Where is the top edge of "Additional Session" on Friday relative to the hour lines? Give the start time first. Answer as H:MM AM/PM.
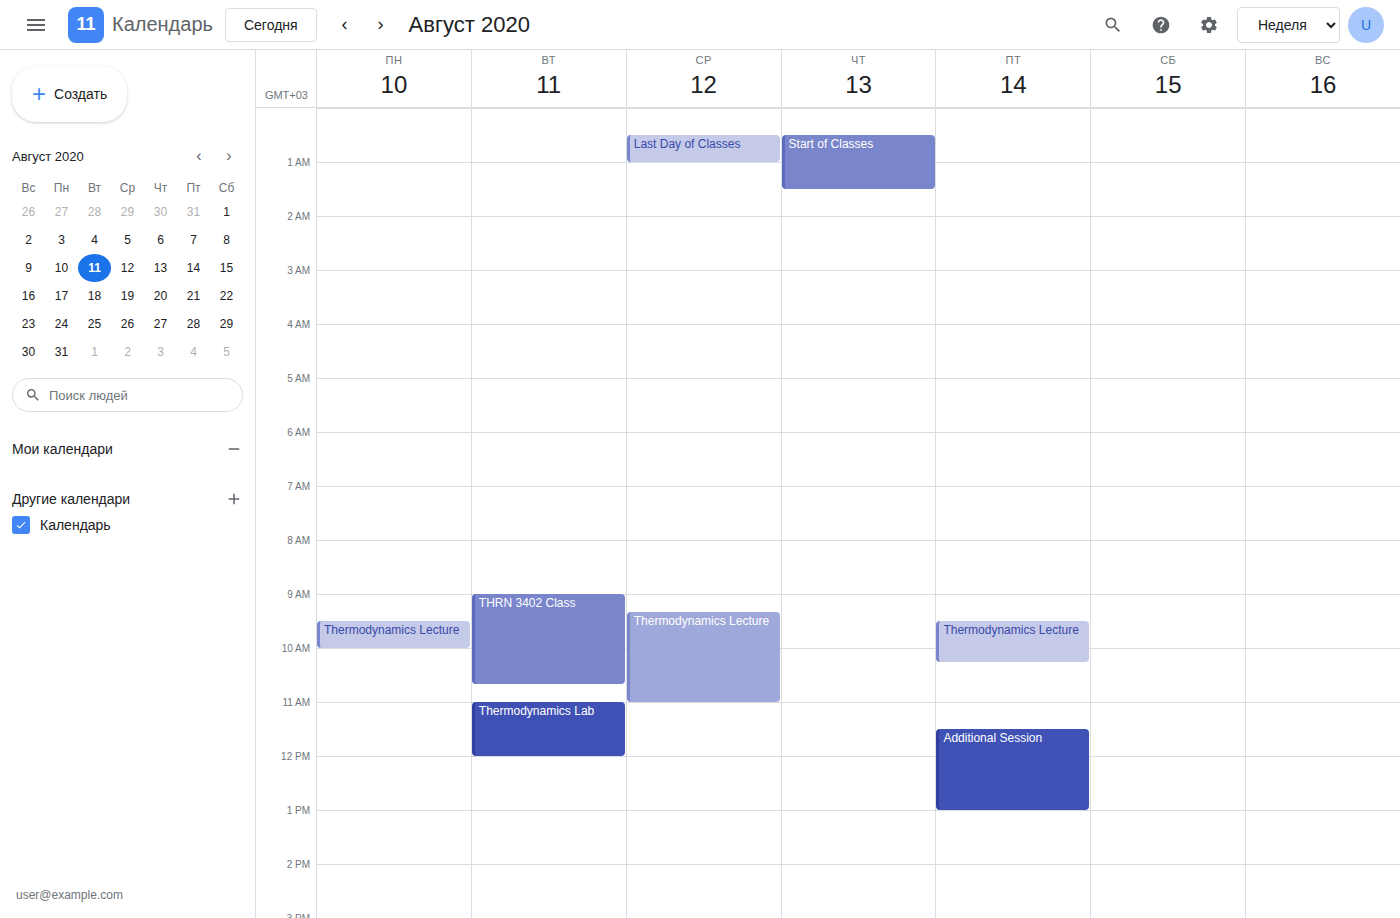
11:30 AM -- halfway between the 11 AM and 12 PM lines.